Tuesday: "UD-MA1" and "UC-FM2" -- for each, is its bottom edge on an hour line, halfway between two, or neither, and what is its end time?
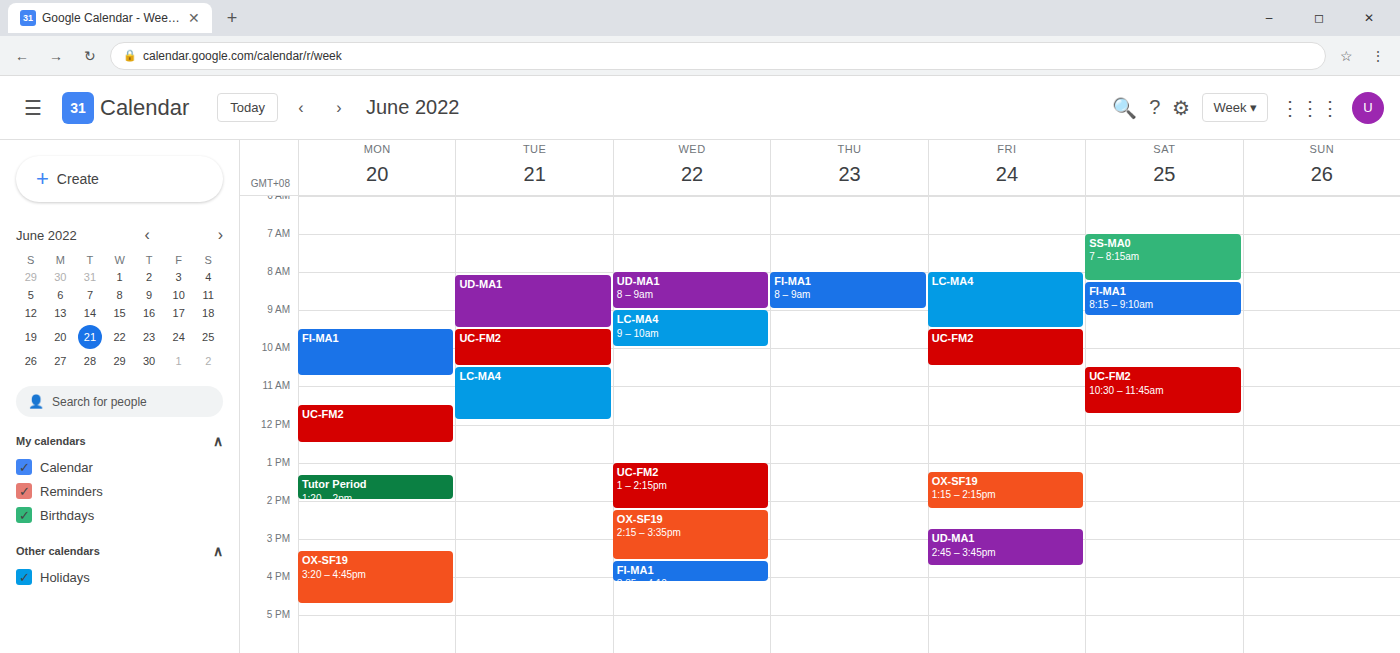
"UD-MA1": 09:30, halfway between the 09:00 and 10:00 lines. "UC-FM2": 10:30, halfway between the 10:00 and 11:00 lines.